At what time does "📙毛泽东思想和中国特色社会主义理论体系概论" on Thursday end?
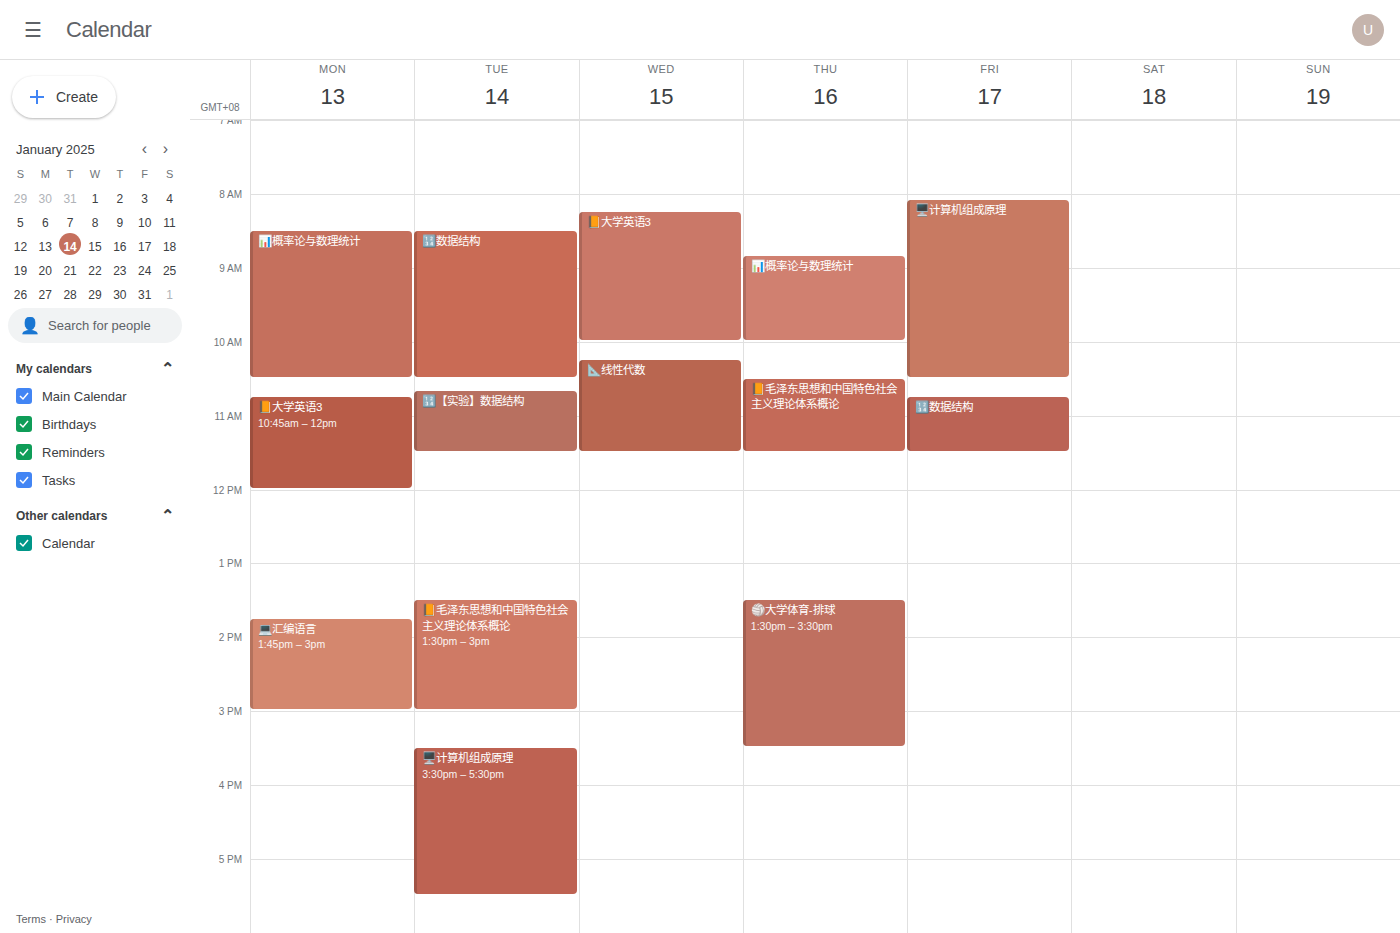
11:30